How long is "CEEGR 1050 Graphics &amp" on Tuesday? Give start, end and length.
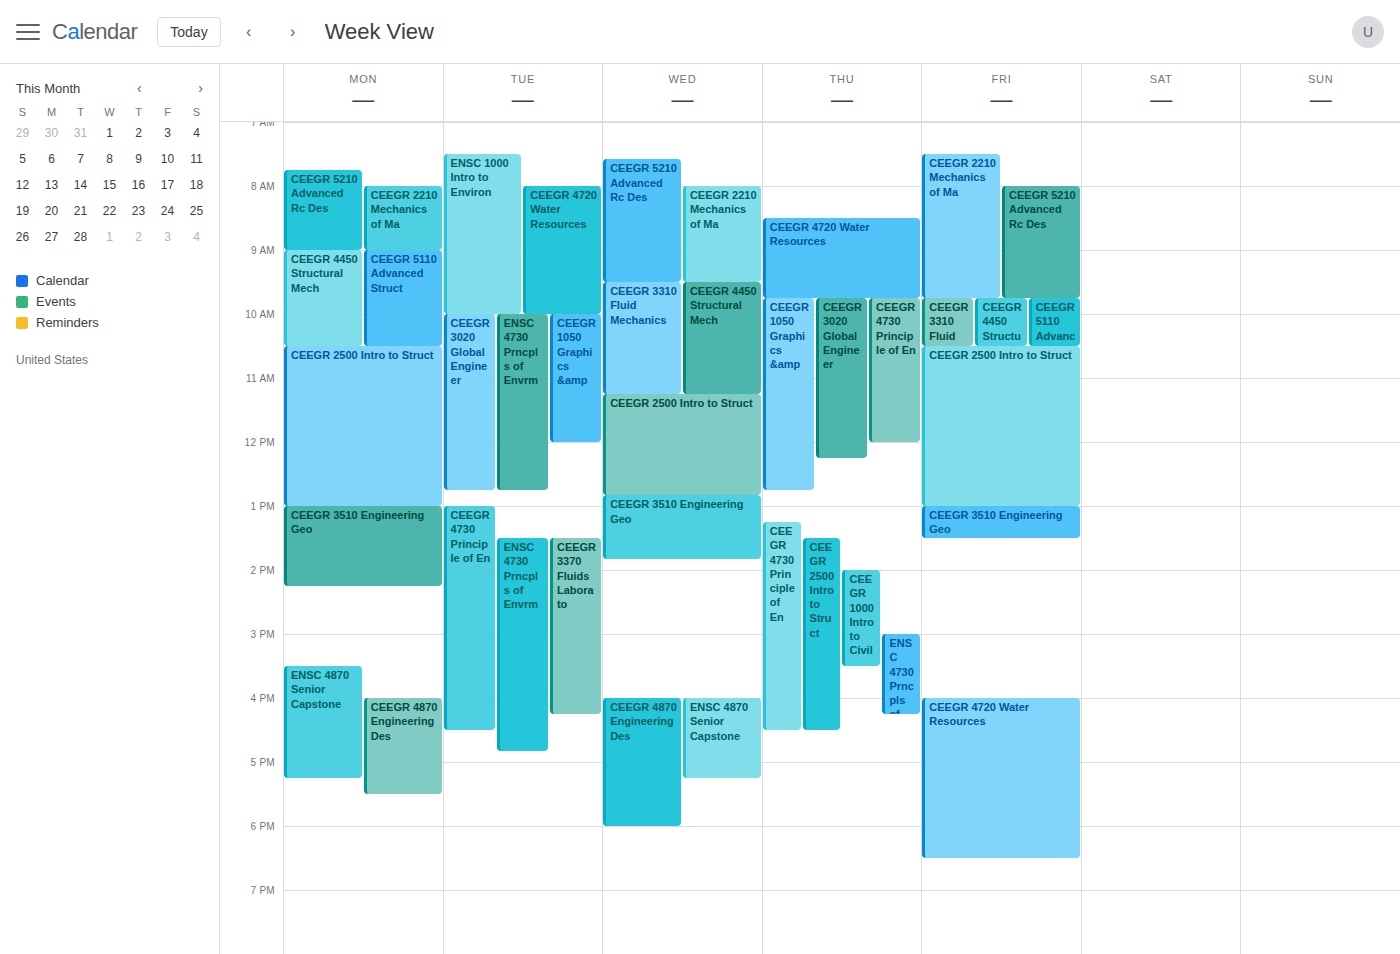
10:00 AM to 12:00 PM, 2 hours